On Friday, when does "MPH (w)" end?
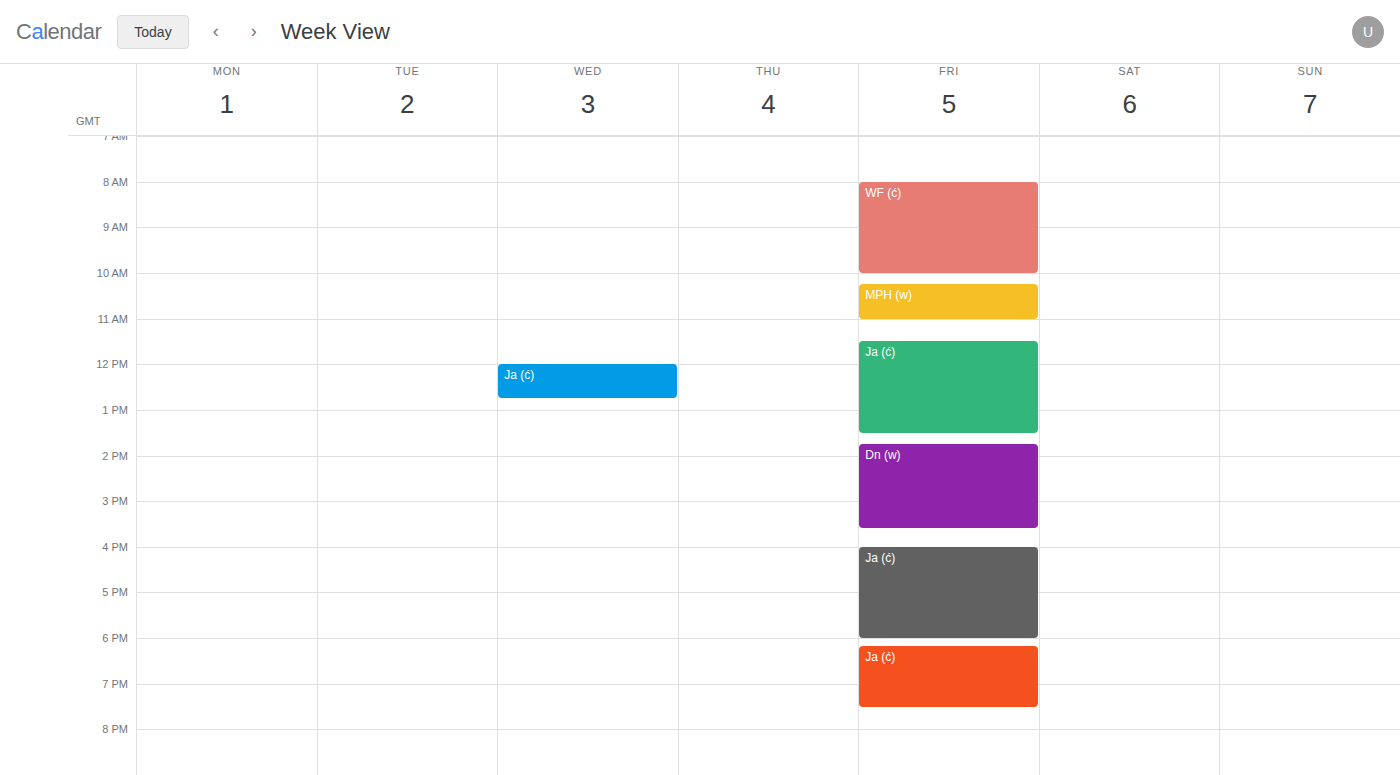
11:00